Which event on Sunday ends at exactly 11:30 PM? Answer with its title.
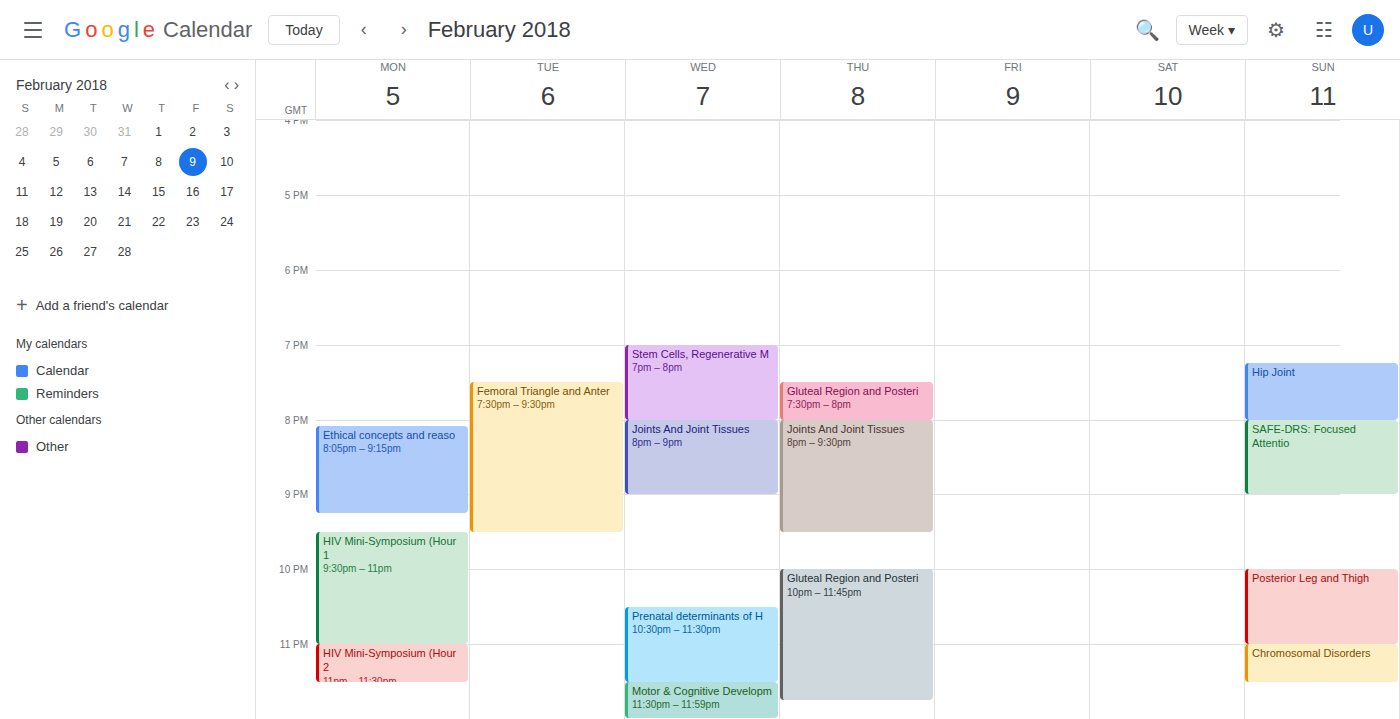
"Chromosomal Disorders"